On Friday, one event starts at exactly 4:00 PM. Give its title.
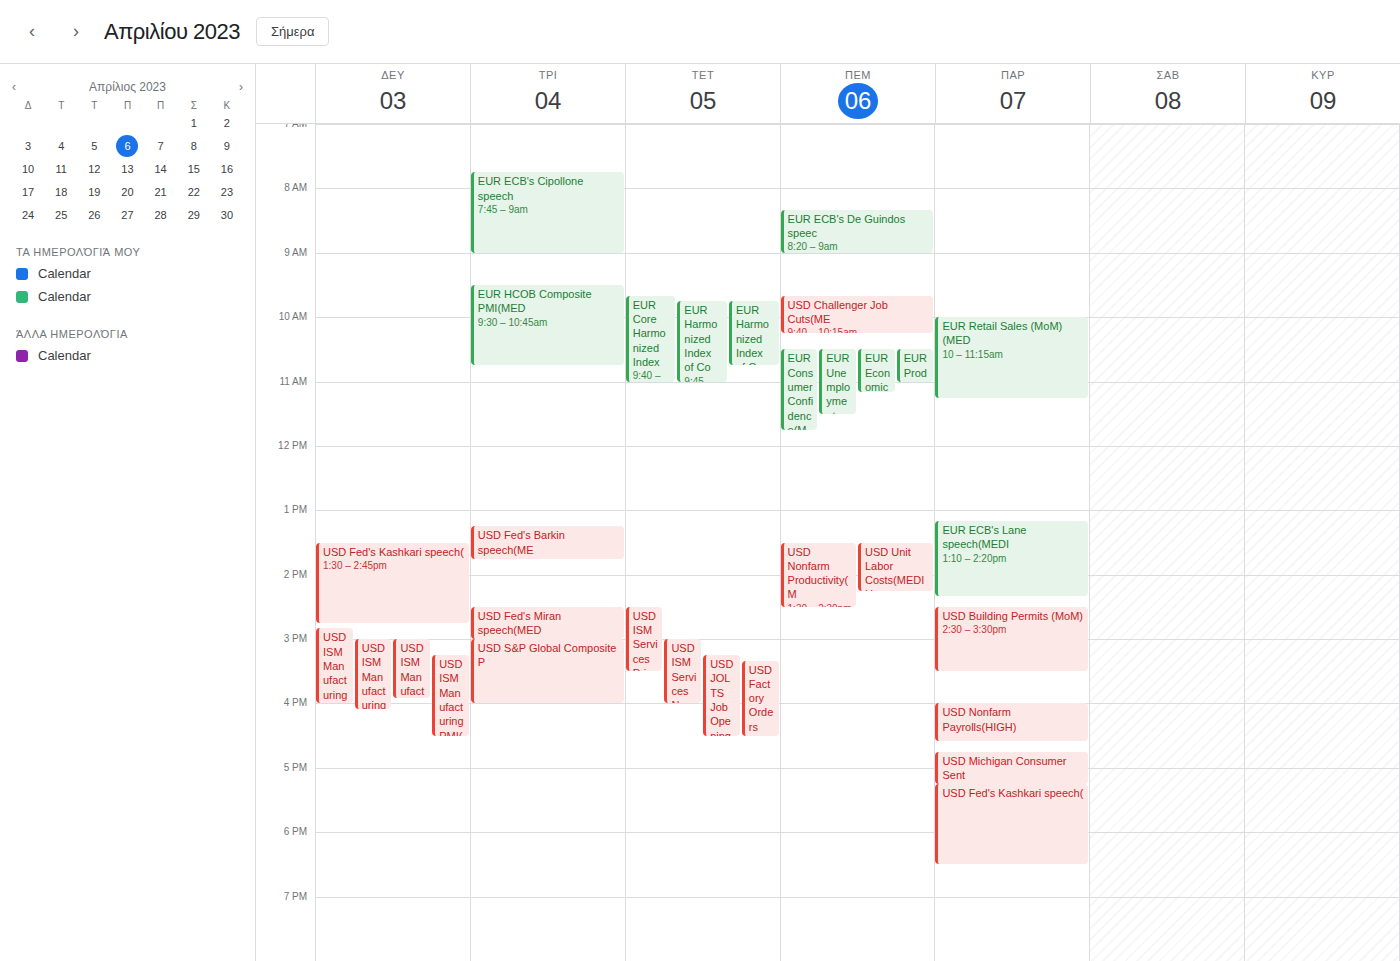
"USD Nonfarm Payrolls(HIGH)"